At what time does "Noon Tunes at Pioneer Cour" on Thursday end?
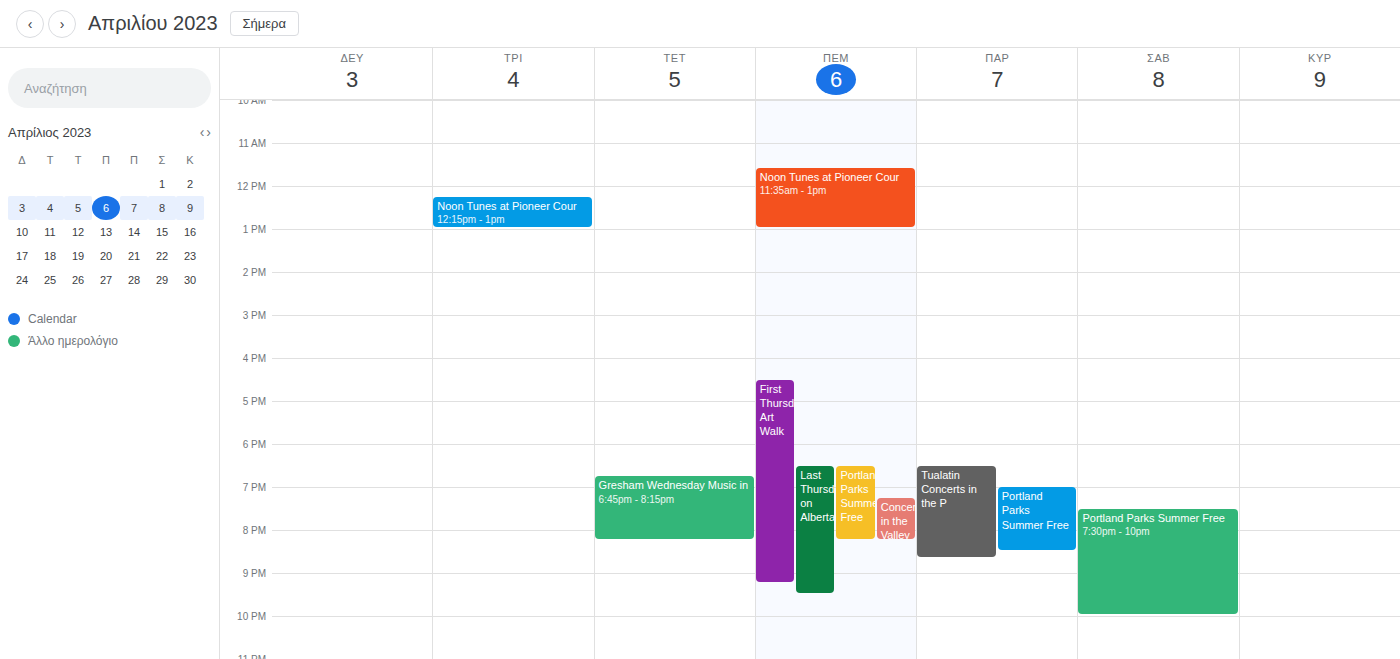
1:00 PM